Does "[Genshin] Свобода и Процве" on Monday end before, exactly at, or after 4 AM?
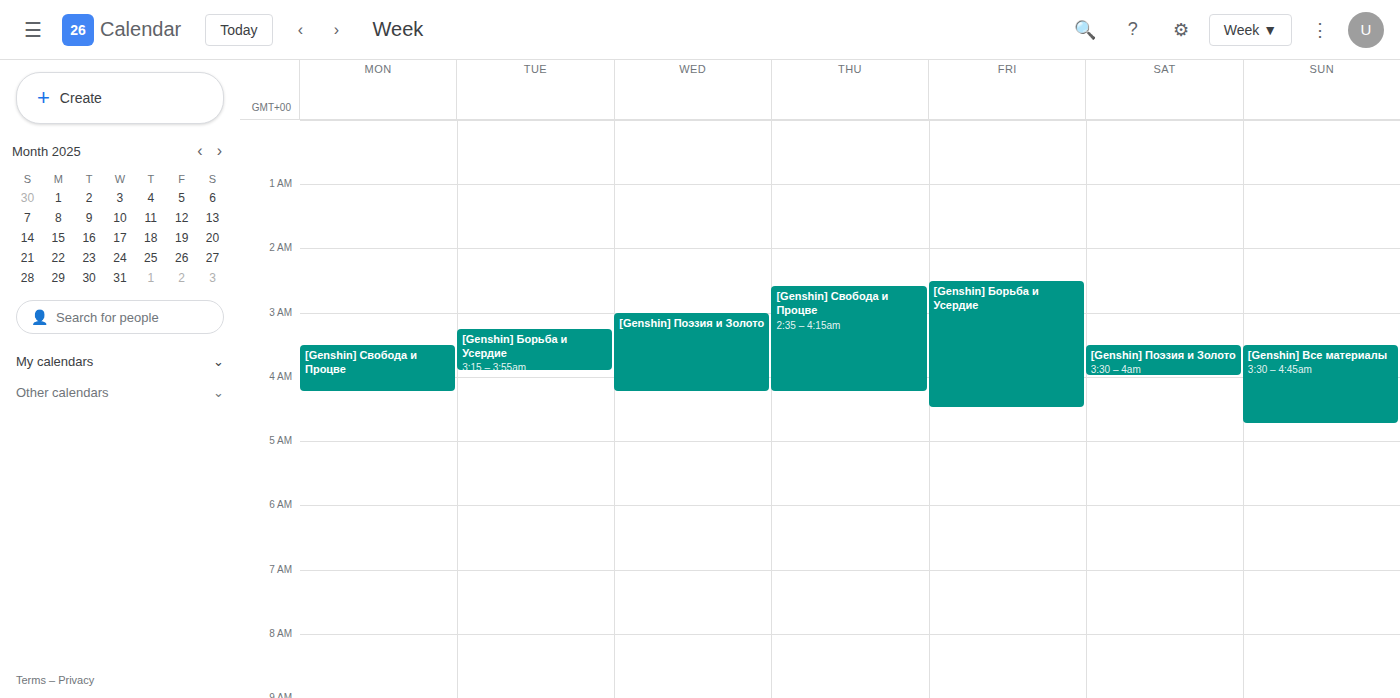
4:15 AM -- after 4 AM, 15 minutes below the 4 AM line.